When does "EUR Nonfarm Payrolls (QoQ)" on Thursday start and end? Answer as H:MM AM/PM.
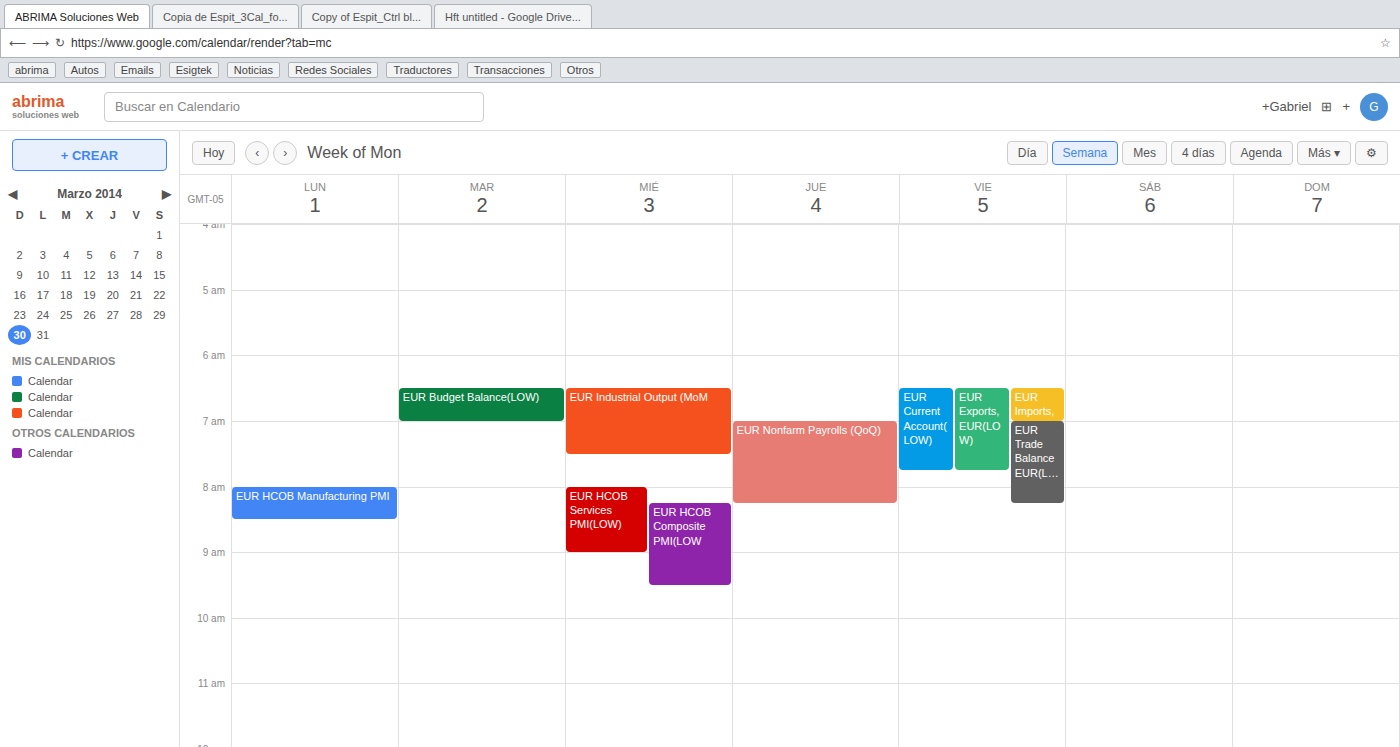
7:00 AM to 8:15 AM